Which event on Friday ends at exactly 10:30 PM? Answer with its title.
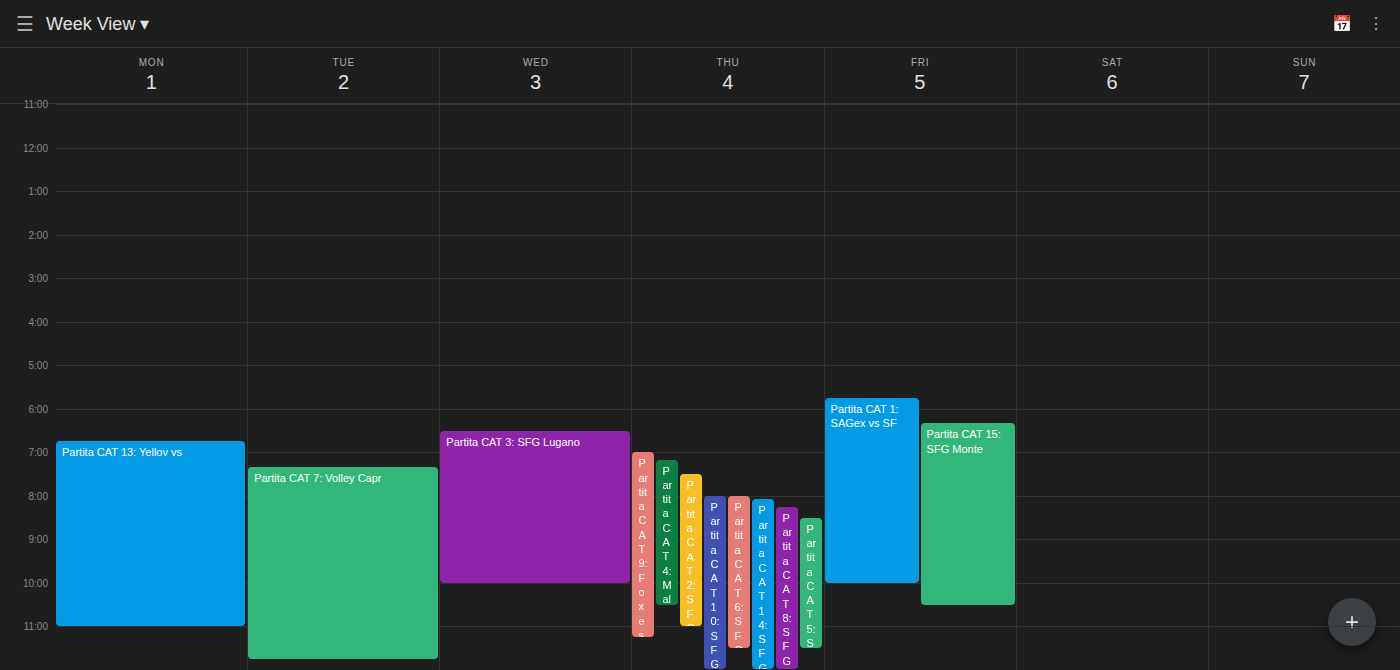
"Partita CAT 15: SFG Monte"